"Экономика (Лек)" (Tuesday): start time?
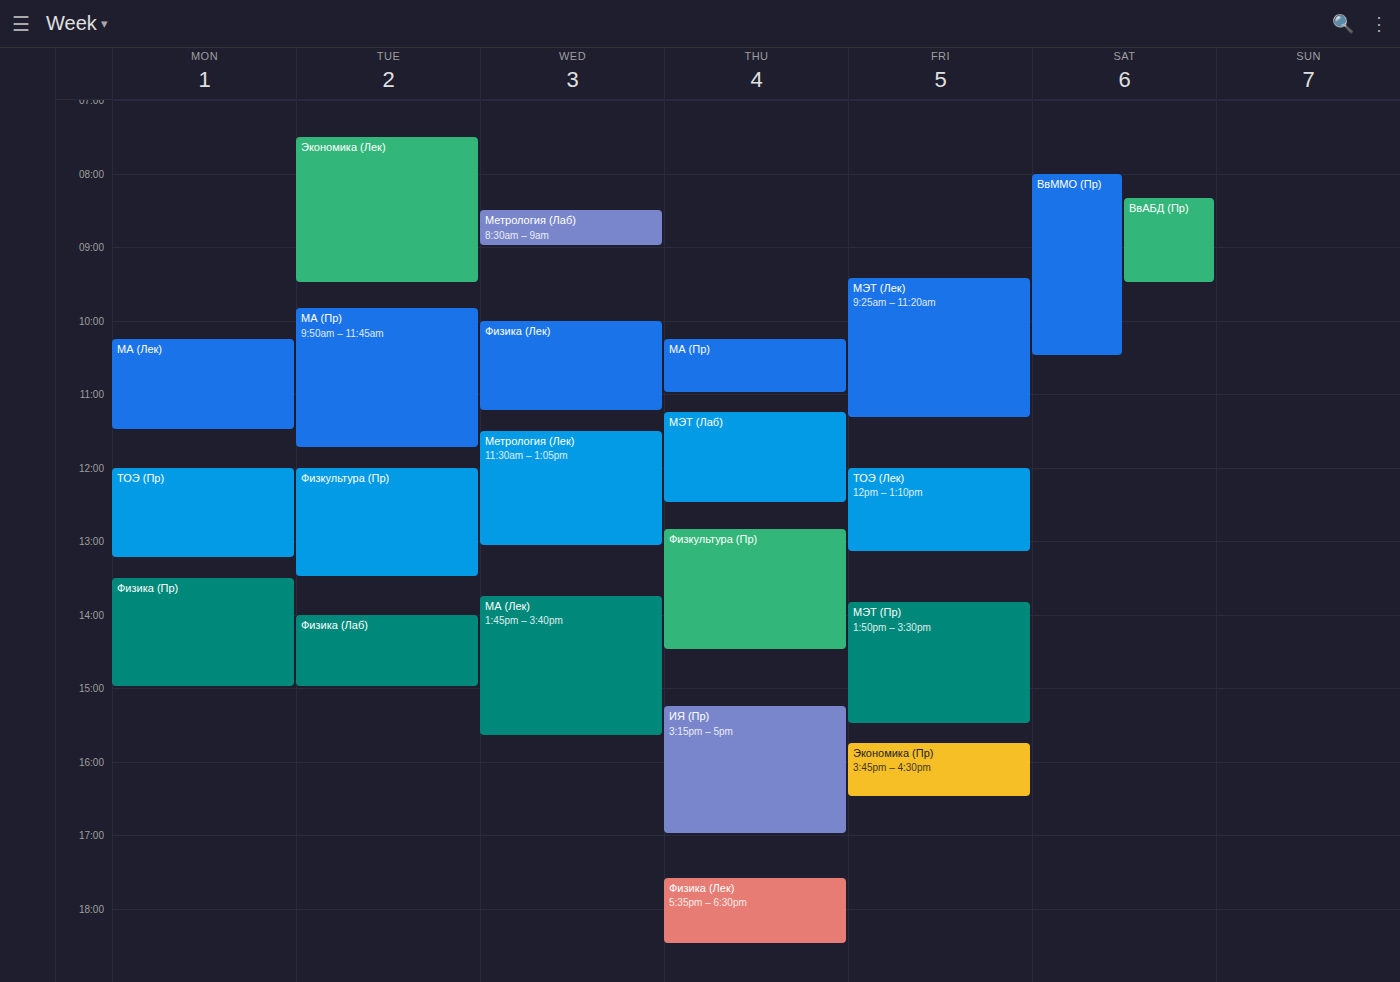
7:30 AM